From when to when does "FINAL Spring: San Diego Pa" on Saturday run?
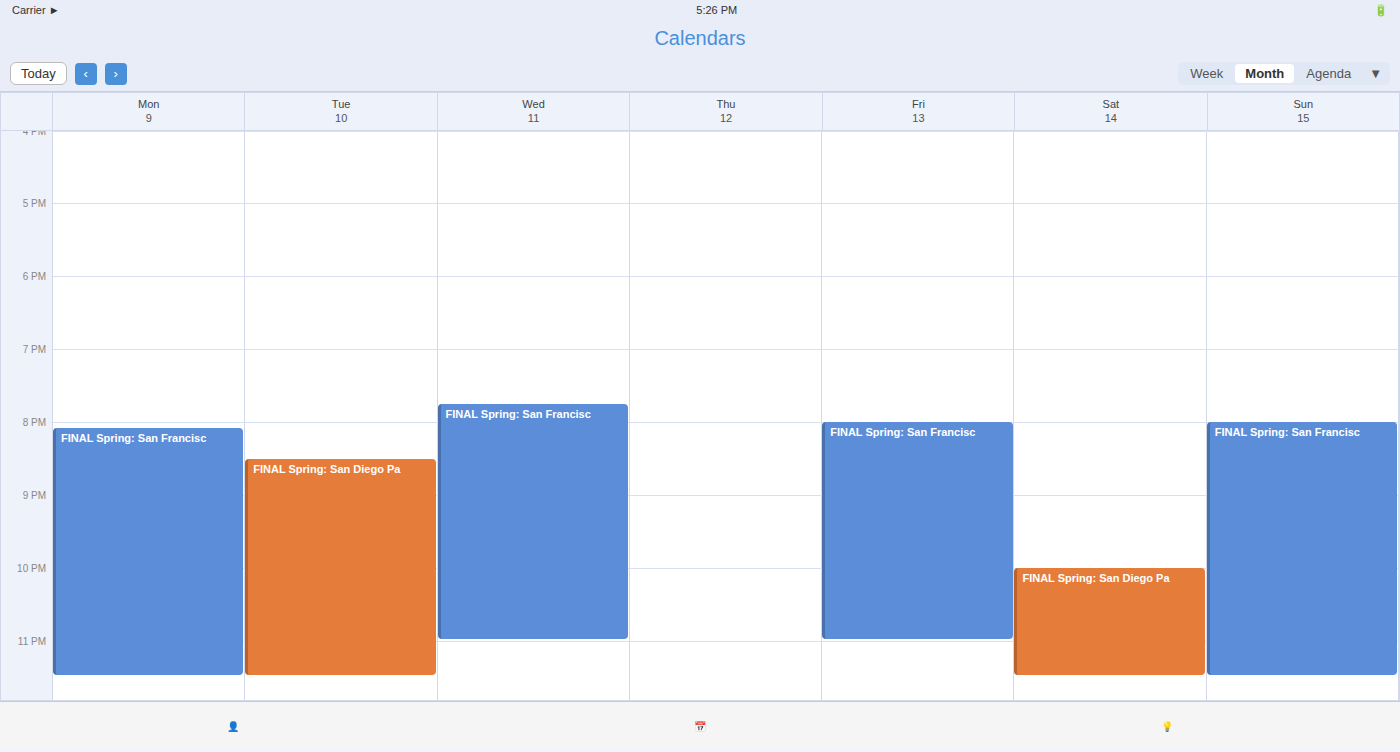
10:00 PM to 11:30 PM